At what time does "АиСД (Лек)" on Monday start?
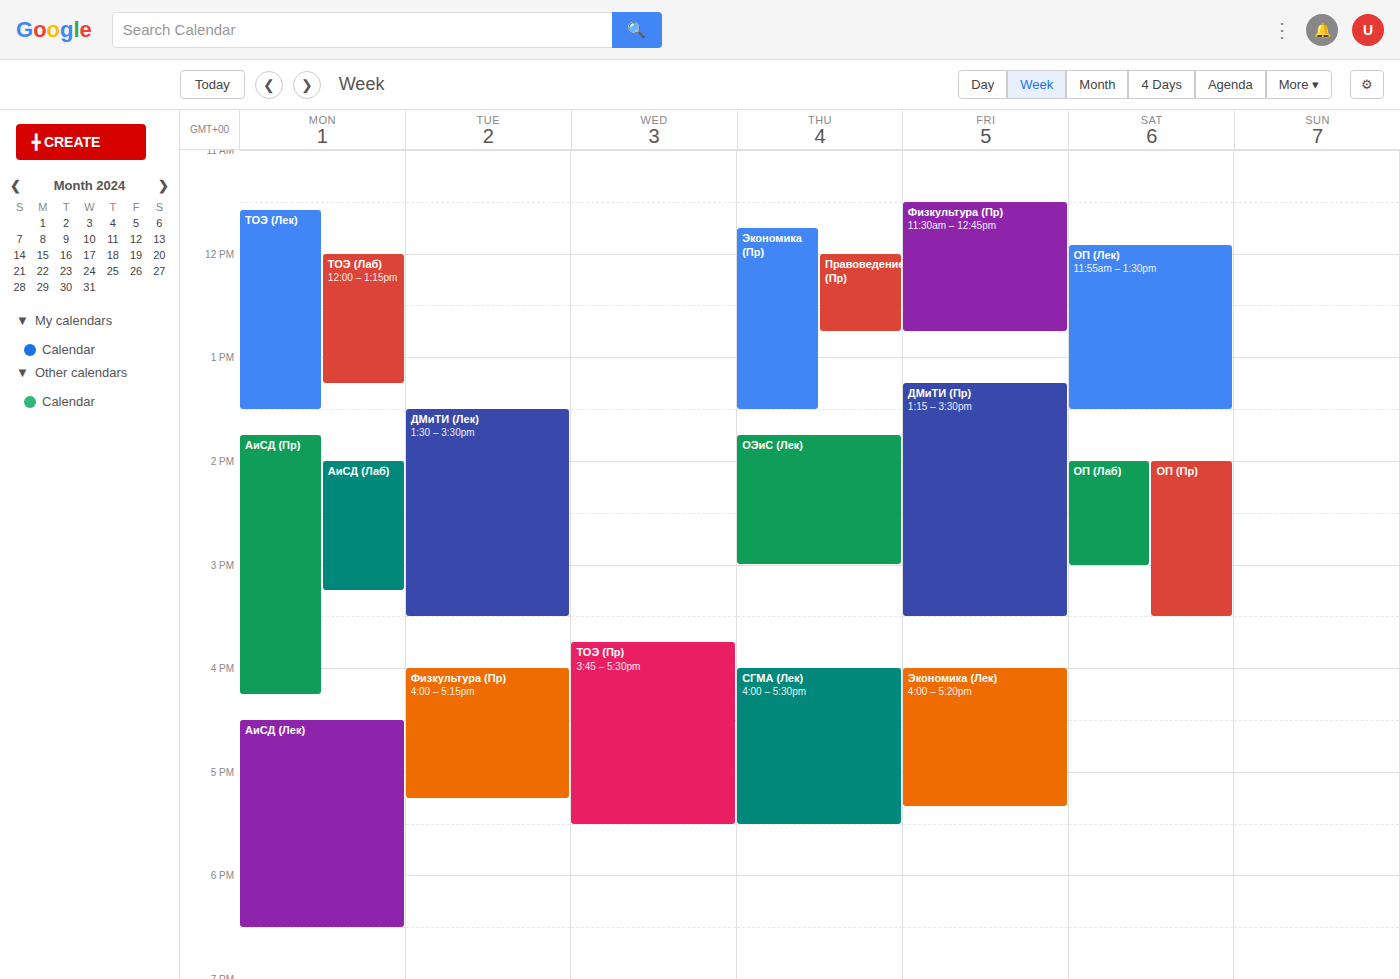
4:30 PM